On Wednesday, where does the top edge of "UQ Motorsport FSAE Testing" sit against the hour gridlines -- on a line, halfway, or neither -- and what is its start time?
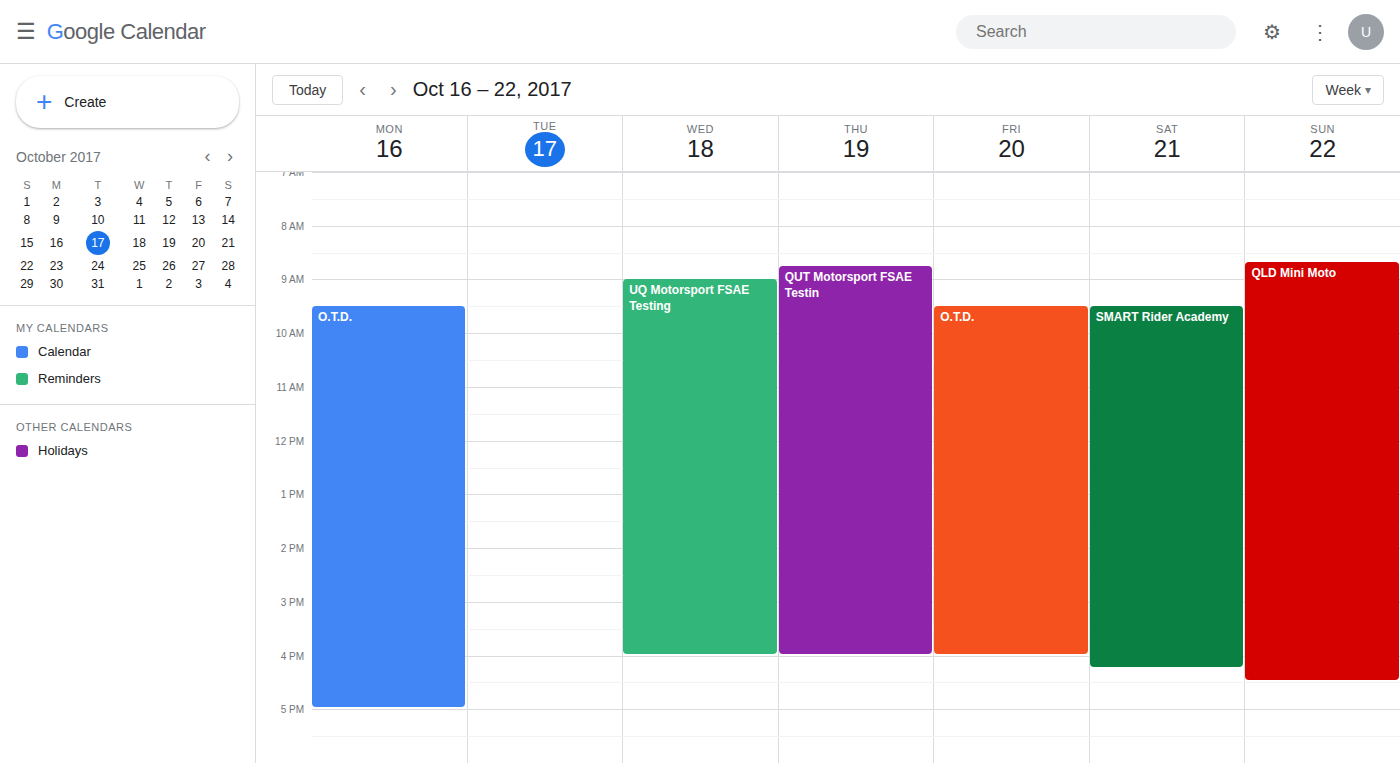
9:00 AM -- exactly on the 9 AM line.